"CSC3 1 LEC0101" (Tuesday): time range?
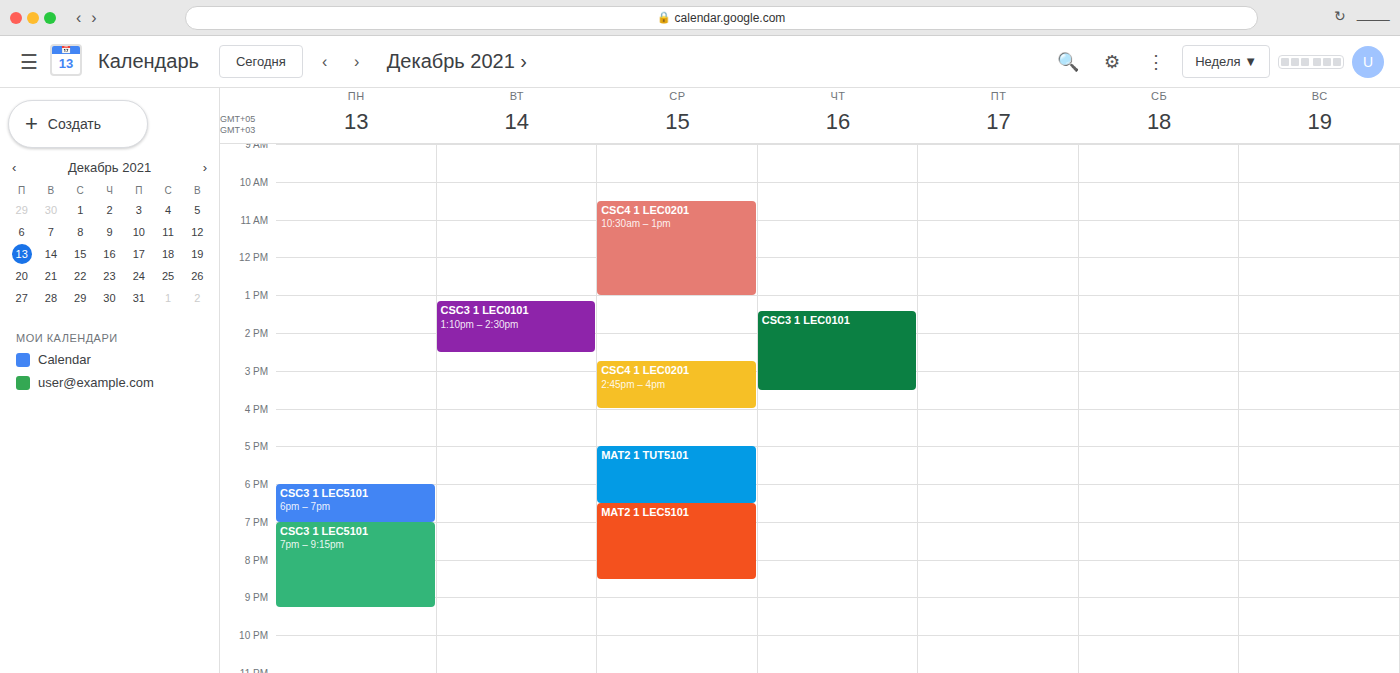
1:10 PM to 2:30 PM